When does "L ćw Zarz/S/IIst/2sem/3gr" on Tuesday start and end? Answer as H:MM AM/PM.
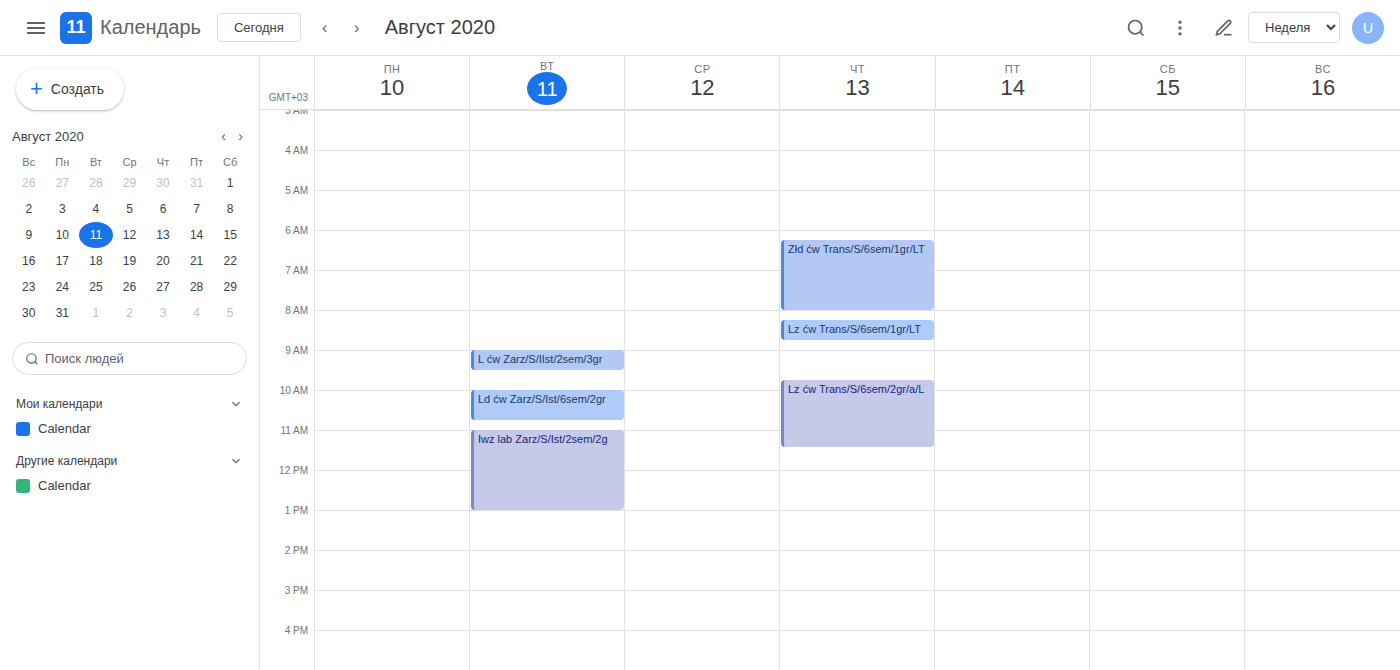
9:00 AM to 9:30 AM